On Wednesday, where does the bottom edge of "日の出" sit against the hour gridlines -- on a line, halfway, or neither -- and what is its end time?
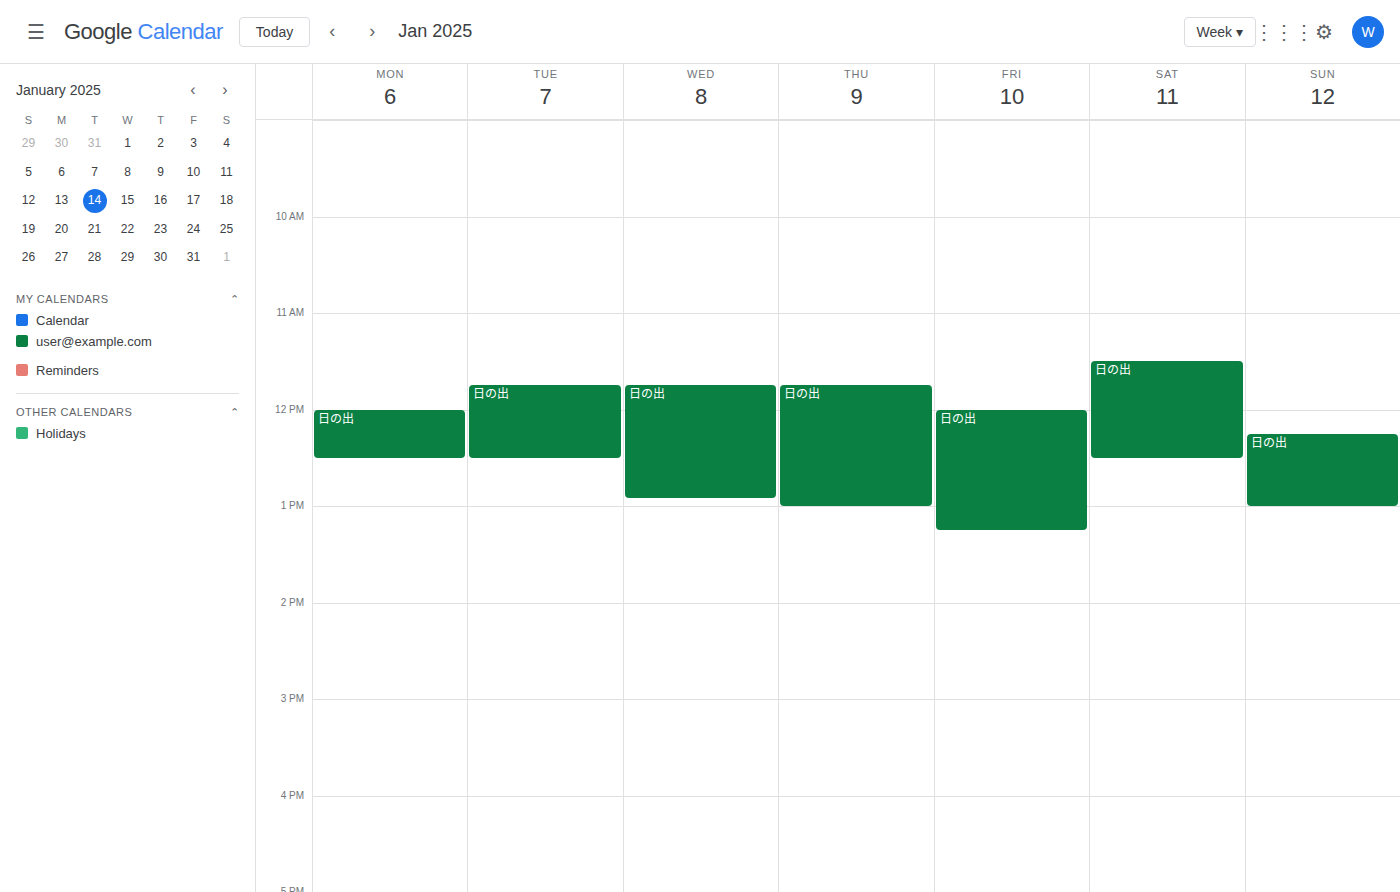
12:55 PM -- neither: 55 minutes below the 12 PM line and 5 minutes above the 1 PM line.